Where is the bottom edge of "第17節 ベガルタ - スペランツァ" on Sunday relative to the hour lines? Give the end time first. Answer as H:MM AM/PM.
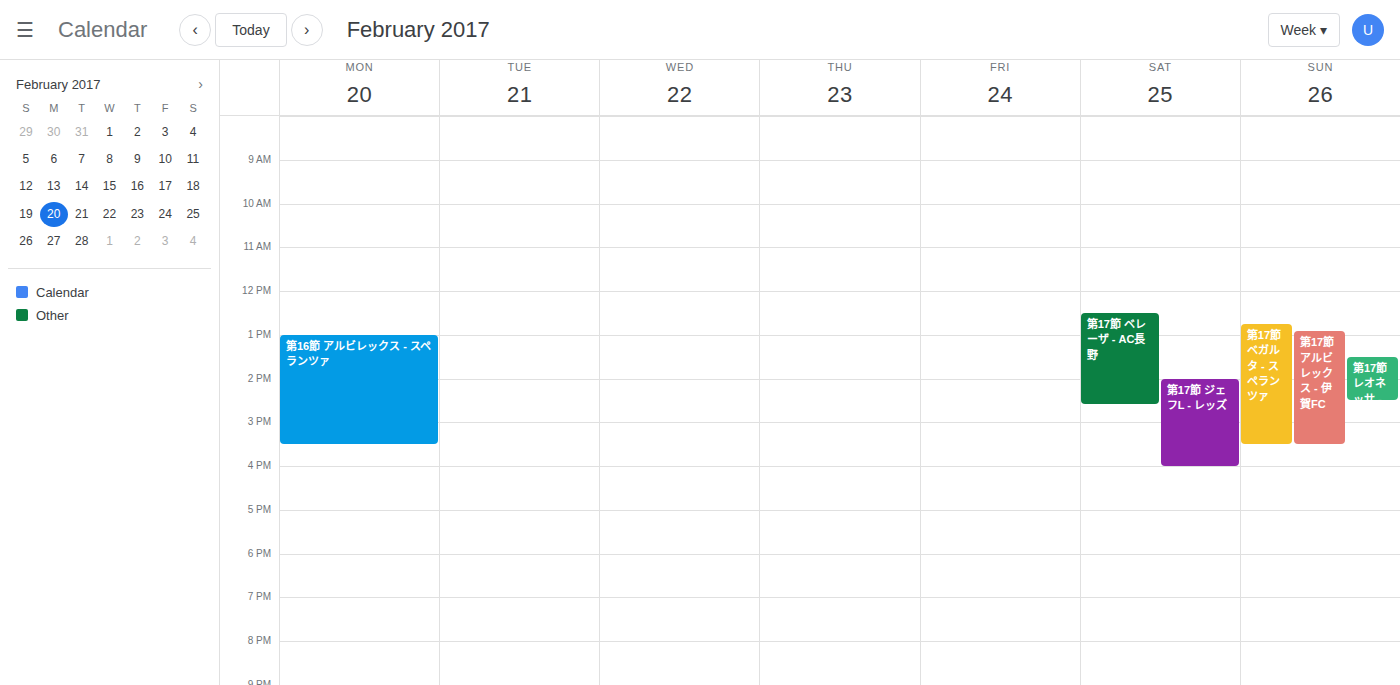
3:30 PM -- halfway between the 3 PM and 4 PM lines.